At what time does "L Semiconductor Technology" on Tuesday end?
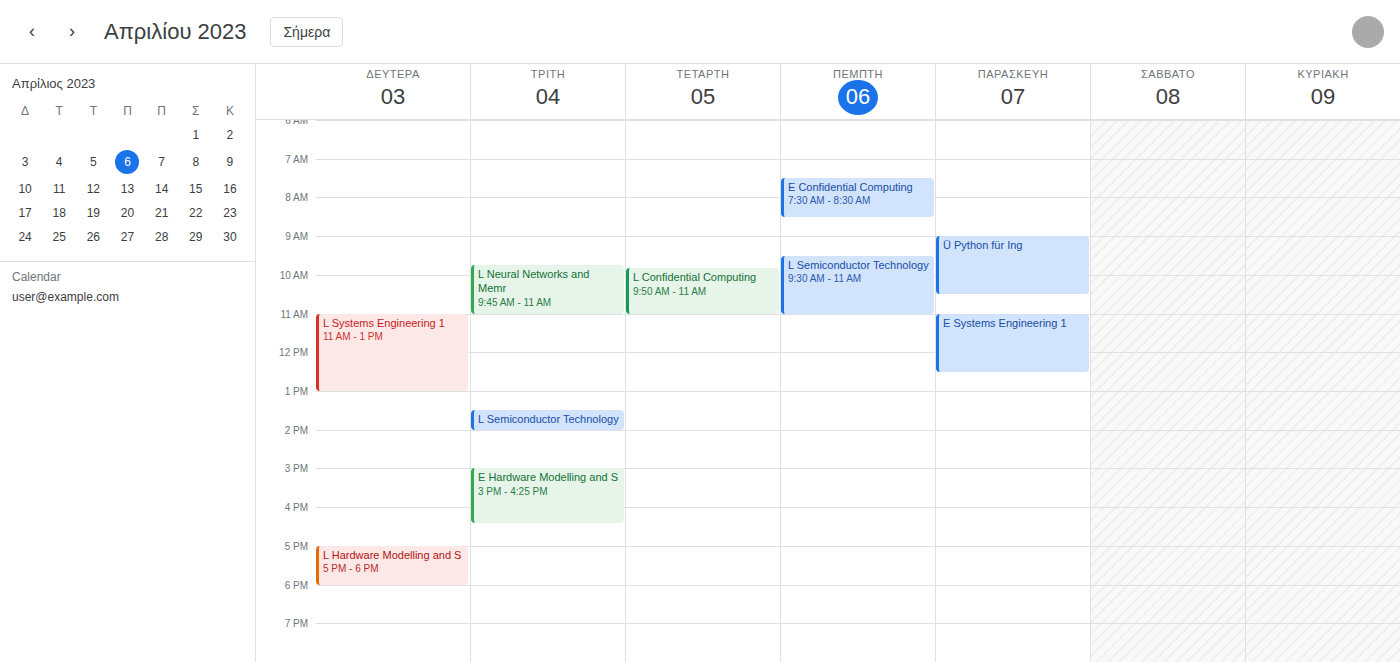
2:00 PM